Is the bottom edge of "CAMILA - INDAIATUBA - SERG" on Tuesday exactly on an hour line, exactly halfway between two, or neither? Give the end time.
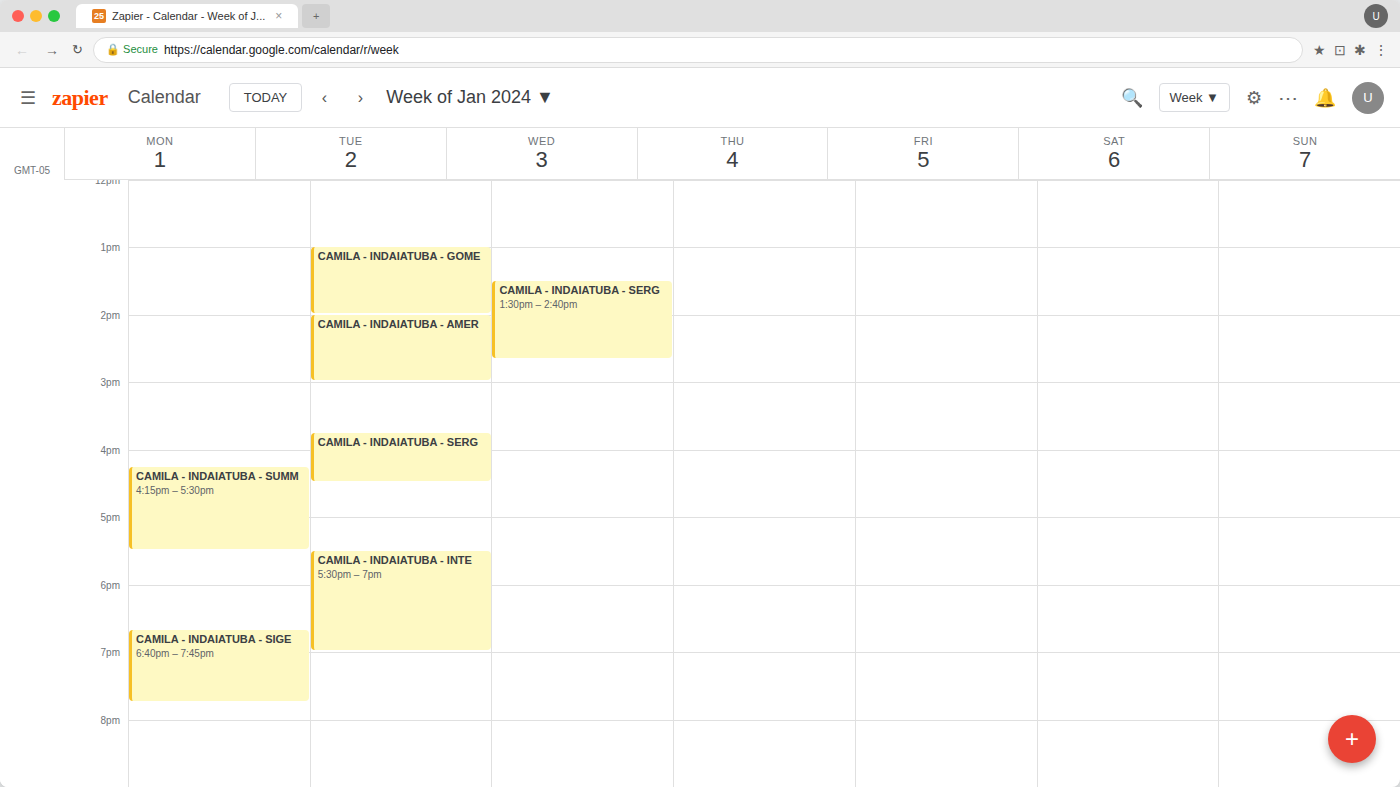
4:30 PM -- halfway between the 4 PM and 5 PM lines.